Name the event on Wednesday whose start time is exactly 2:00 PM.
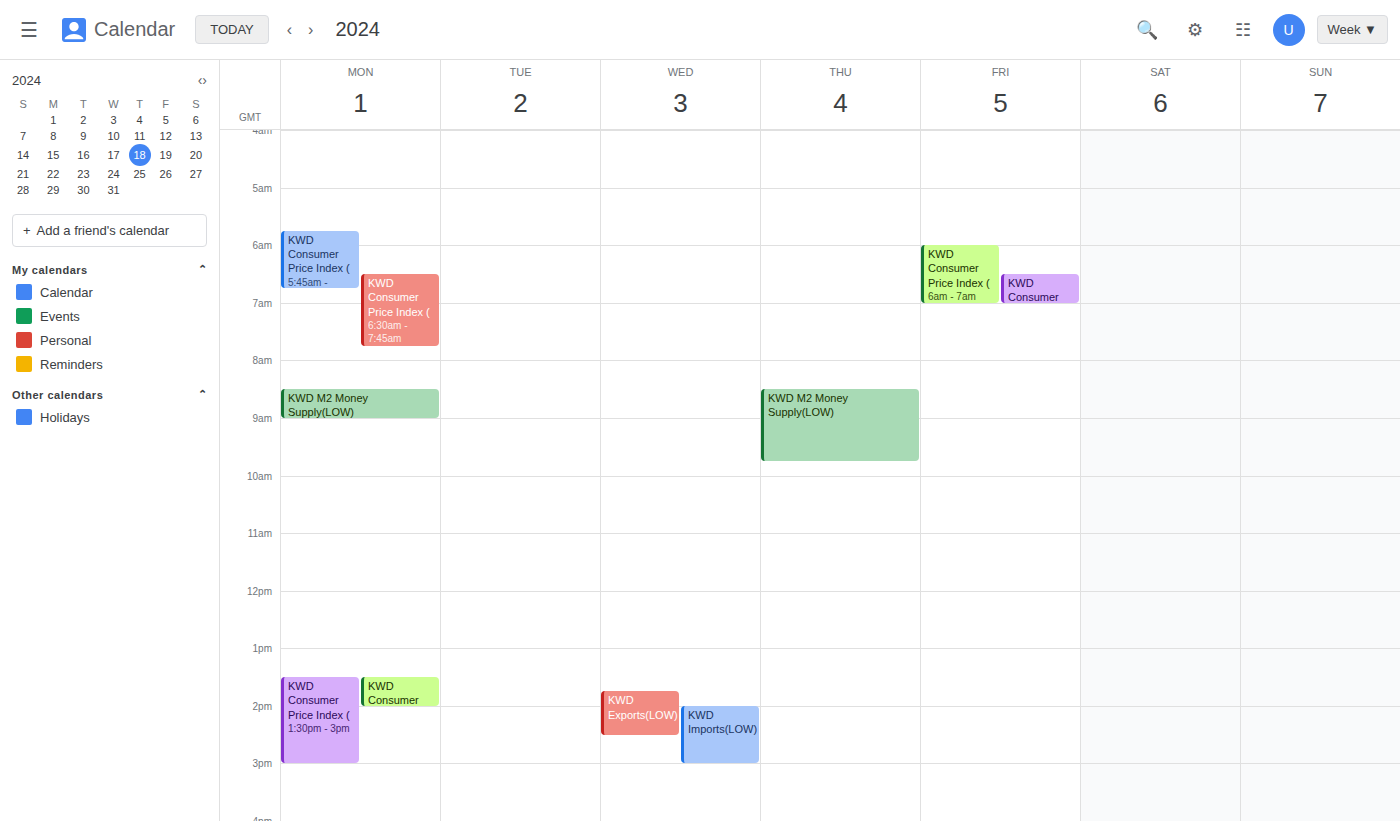
"KWD Imports(LOW)"